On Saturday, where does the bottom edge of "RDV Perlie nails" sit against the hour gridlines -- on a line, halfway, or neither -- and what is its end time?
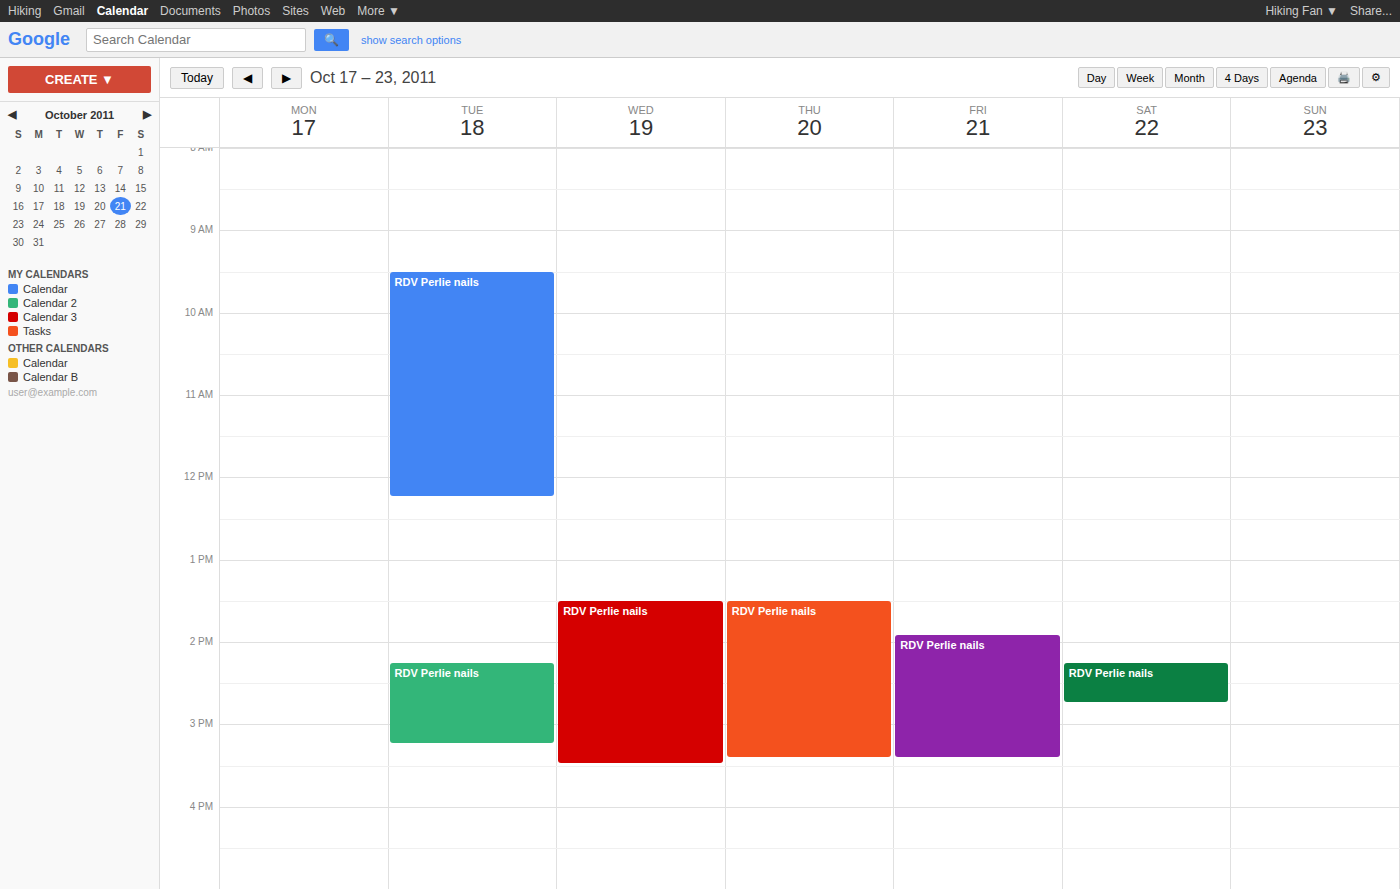
2:45 PM -- neither: three quarters of the way from the 2 PM line to the 3 PM line.